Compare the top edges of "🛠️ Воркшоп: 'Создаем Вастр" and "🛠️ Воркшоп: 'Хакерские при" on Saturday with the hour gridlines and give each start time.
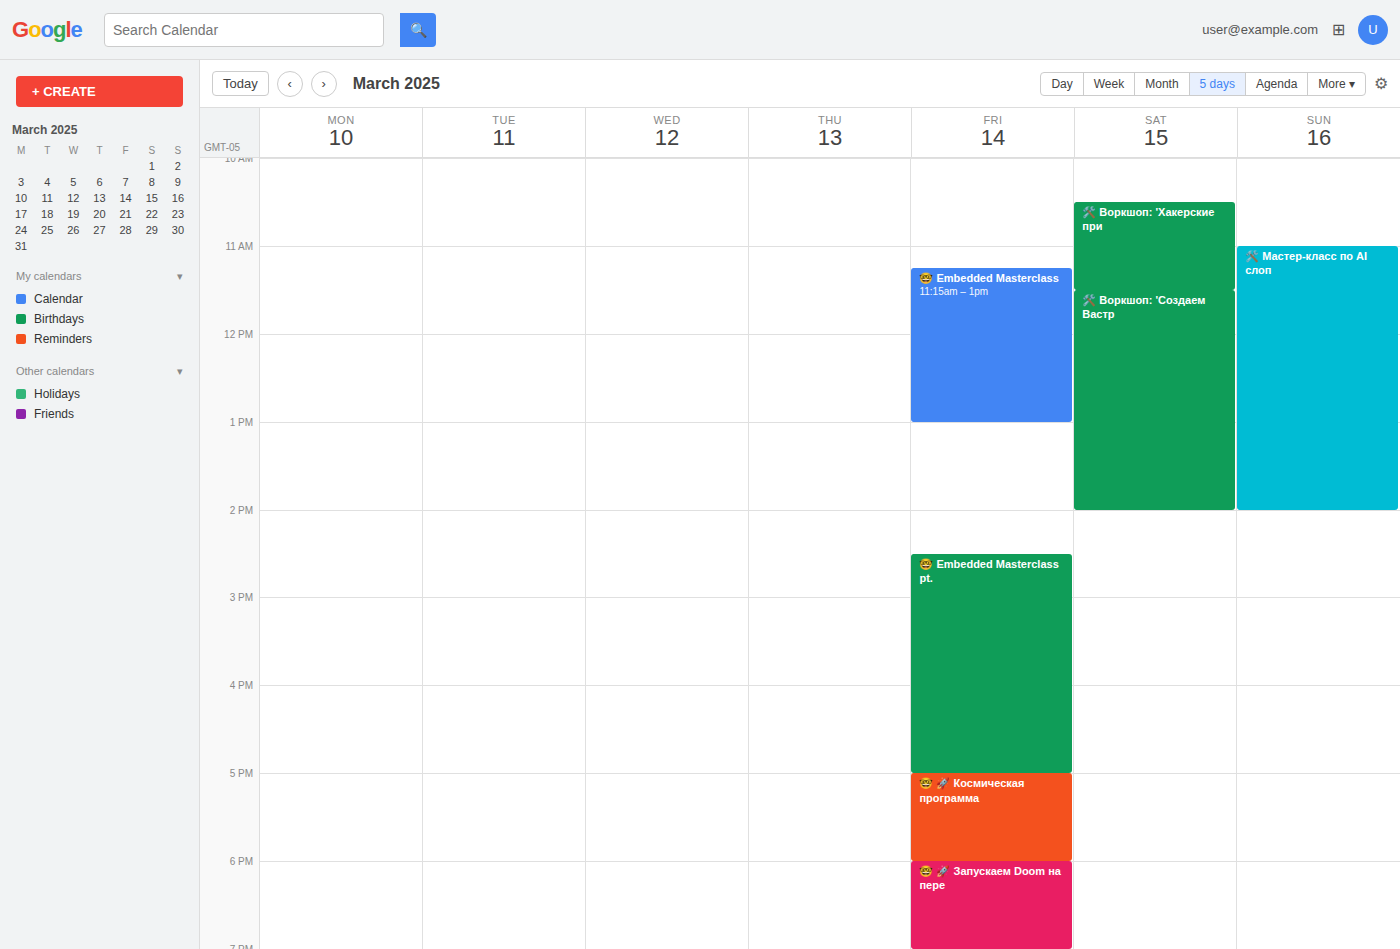
"🛠️ Воркшоп: 'Создаем Вастр": 11:30 AM, halfway between the 11 AM and 12 PM lines. "🛠️ Воркшоп: 'Хакерские при": 10:30 AM, halfway between the 10 AM and 11 AM lines.